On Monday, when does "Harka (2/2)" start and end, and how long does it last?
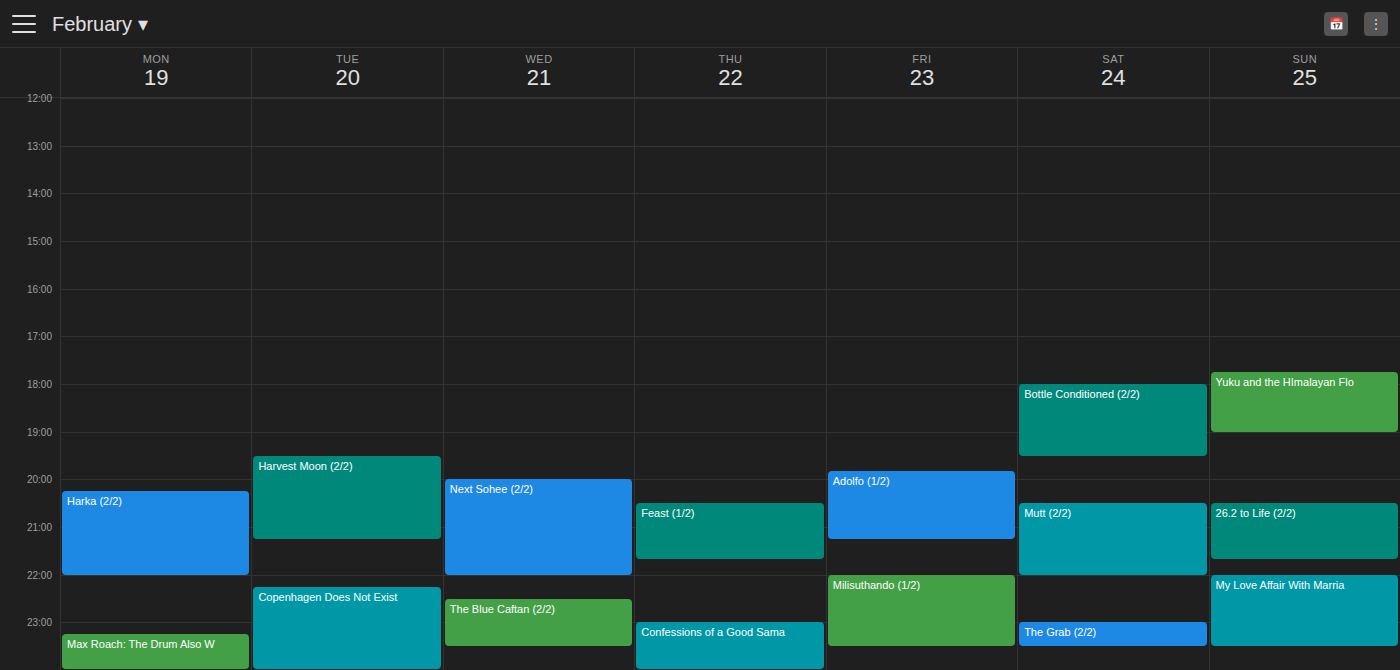
8:15 PM to 10:00 PM, 1 hour 45 minutes